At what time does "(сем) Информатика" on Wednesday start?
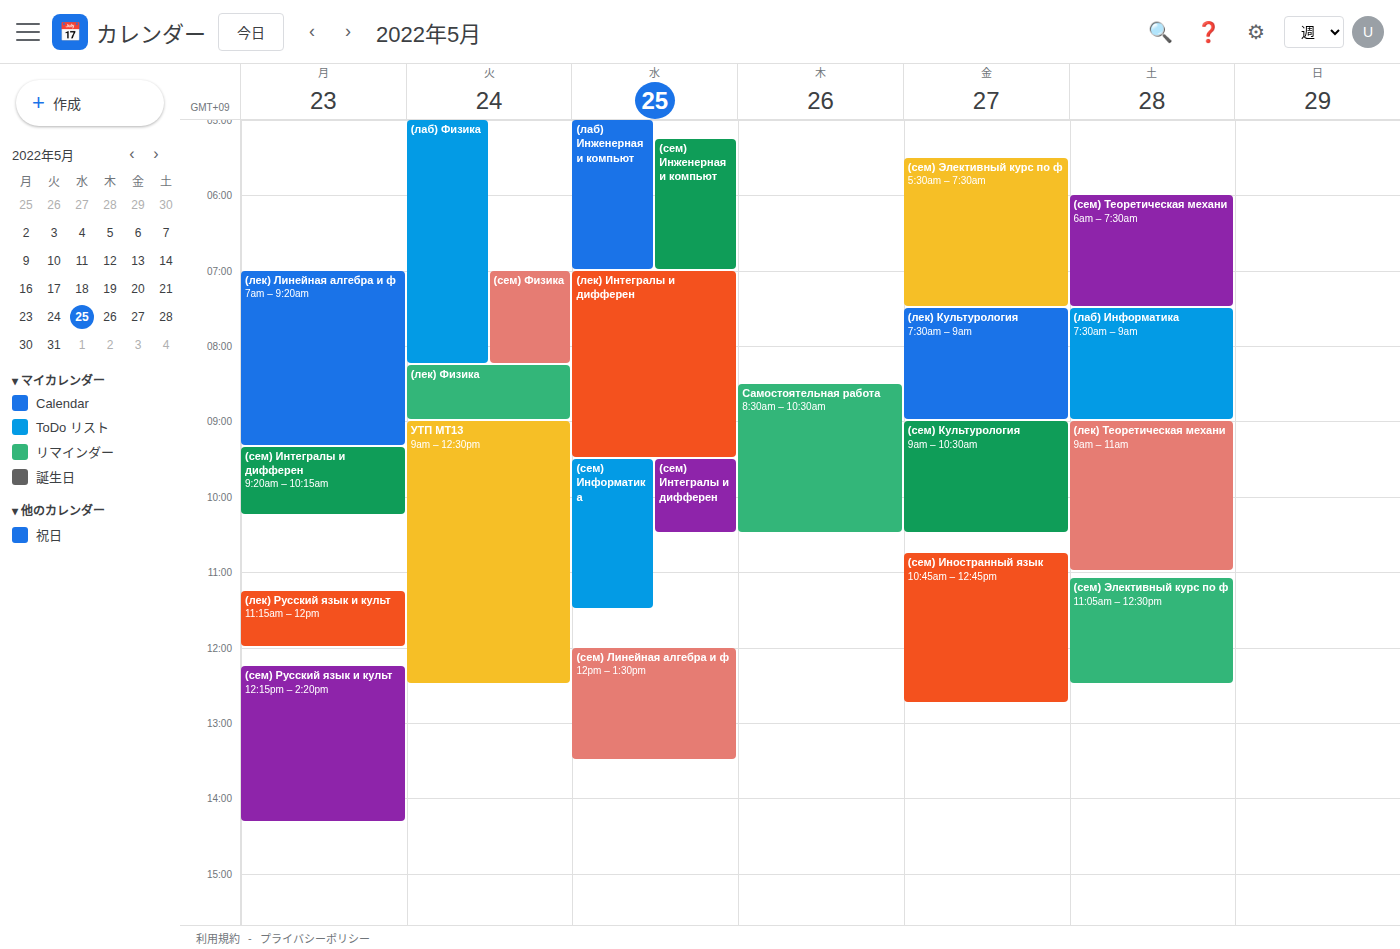
9:30 AM